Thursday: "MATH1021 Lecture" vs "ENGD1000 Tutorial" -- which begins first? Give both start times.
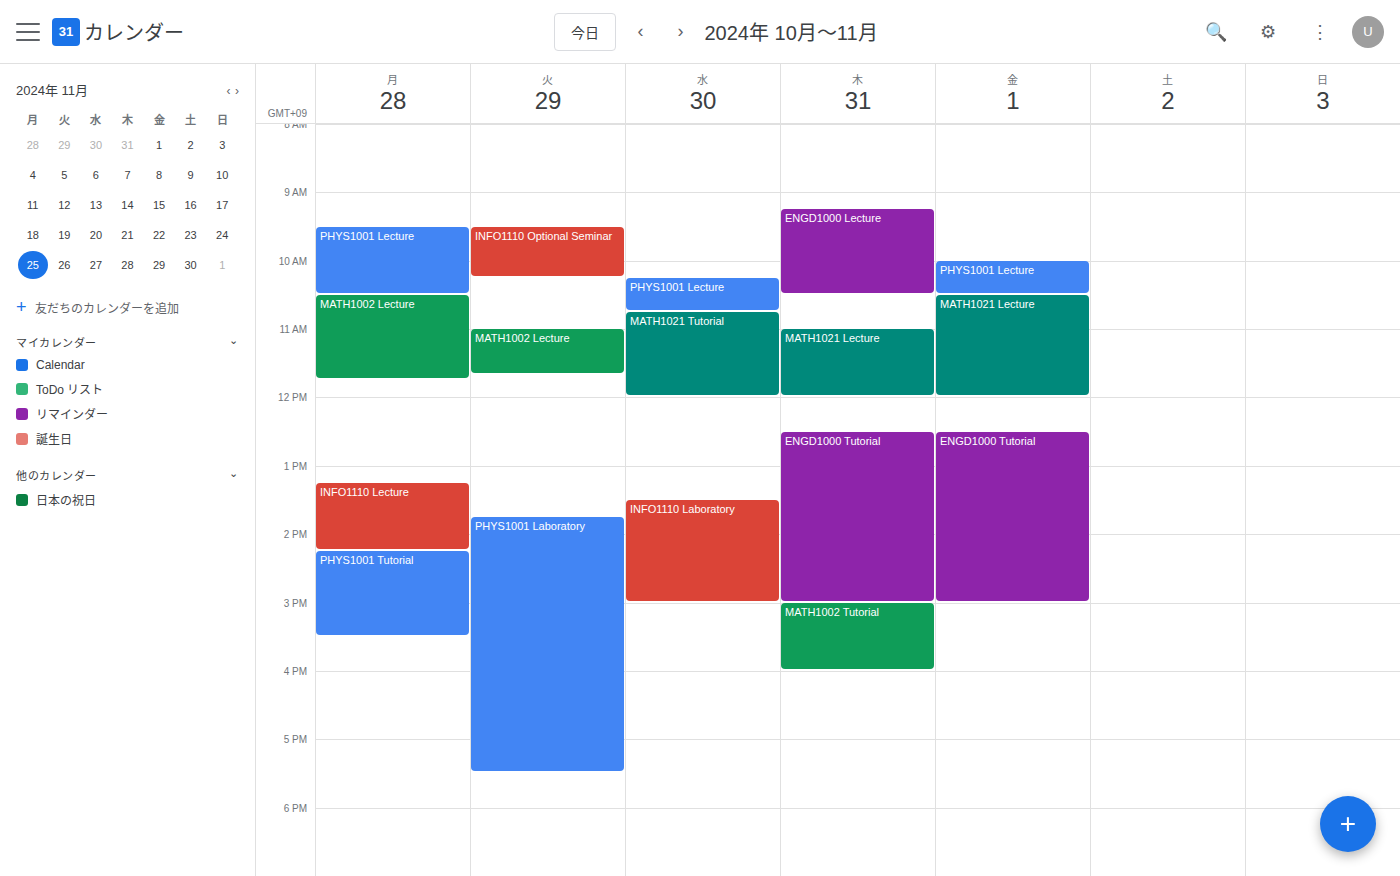
"MATH1021 Lecture" 11:00 AM; "ENGD1000 Tutorial" 12:30 PM.